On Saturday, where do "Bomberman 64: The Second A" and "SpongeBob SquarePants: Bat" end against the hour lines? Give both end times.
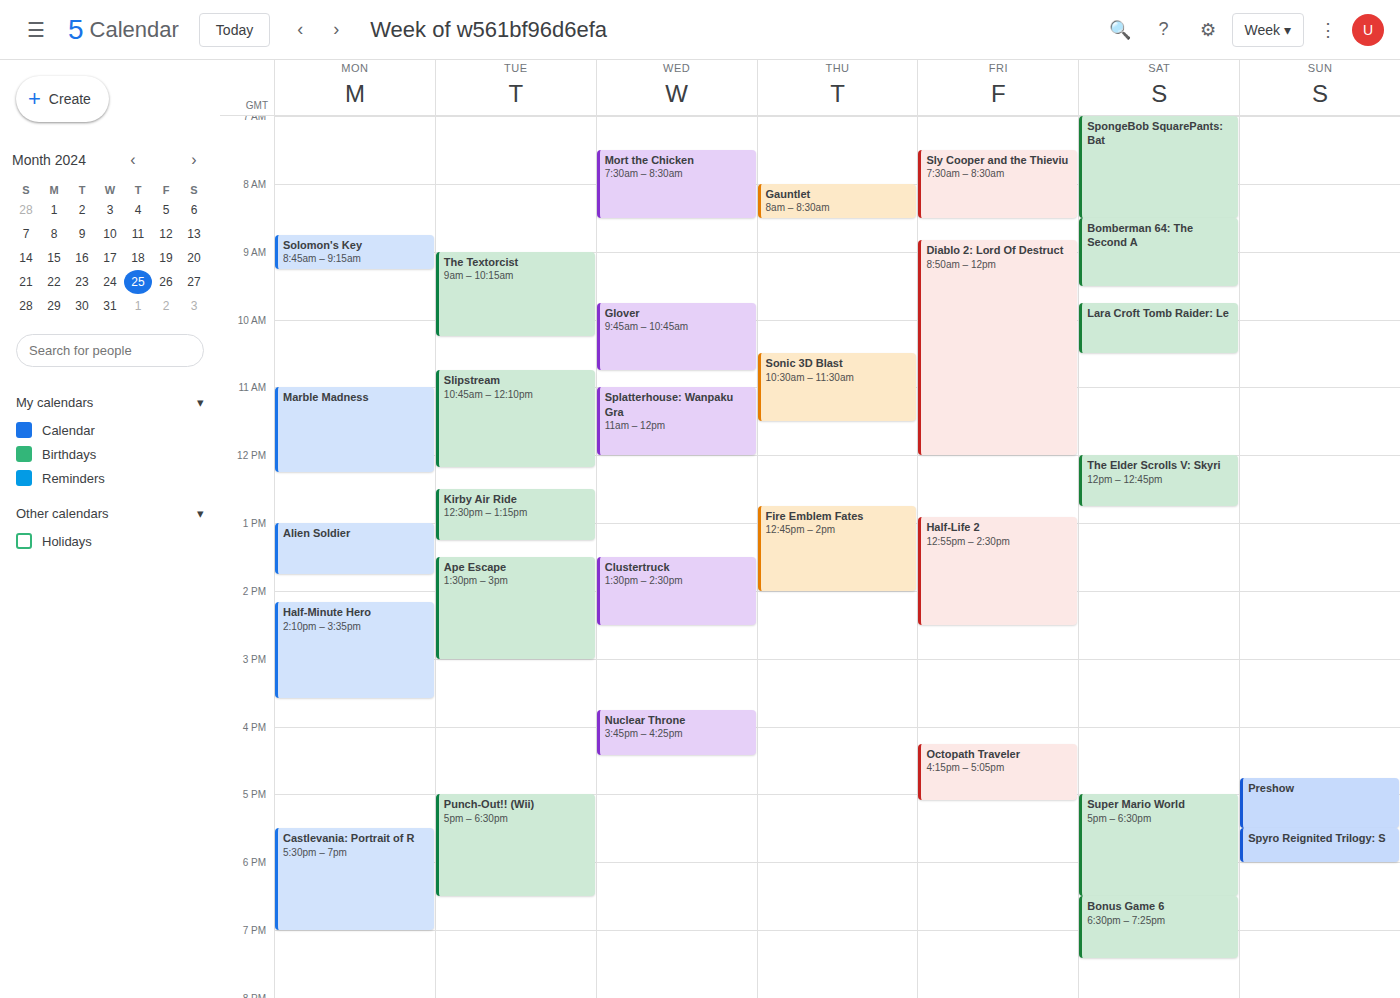
"Bomberman 64: The Second A": 9:30 AM, halfway between the 9 AM and 10 AM lines. "SpongeBob SquarePants: Bat": 8:30 AM, halfway between the 8 AM and 9 AM lines.